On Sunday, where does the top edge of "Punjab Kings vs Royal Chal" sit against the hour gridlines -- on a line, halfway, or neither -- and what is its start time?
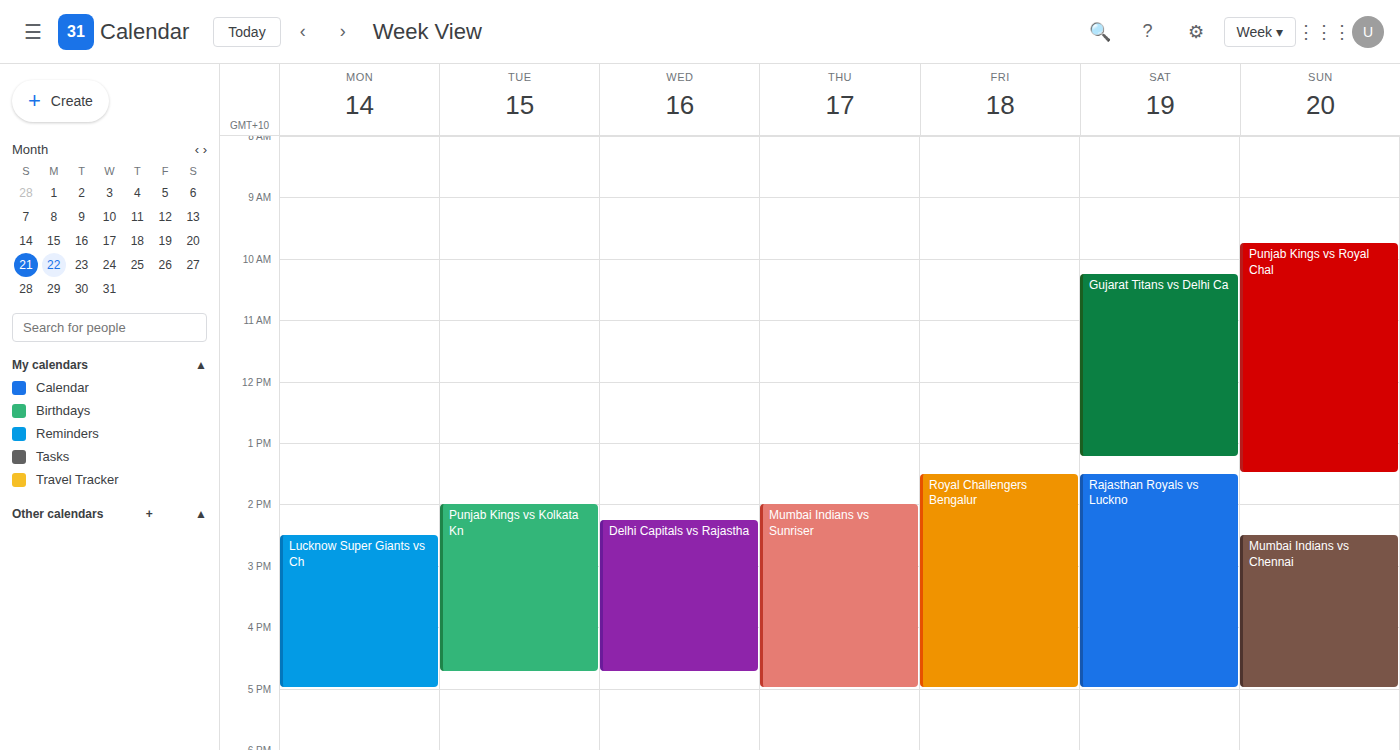
9:45 AM -- neither: three quarters of the way from the 9 AM line to the 10 AM line.